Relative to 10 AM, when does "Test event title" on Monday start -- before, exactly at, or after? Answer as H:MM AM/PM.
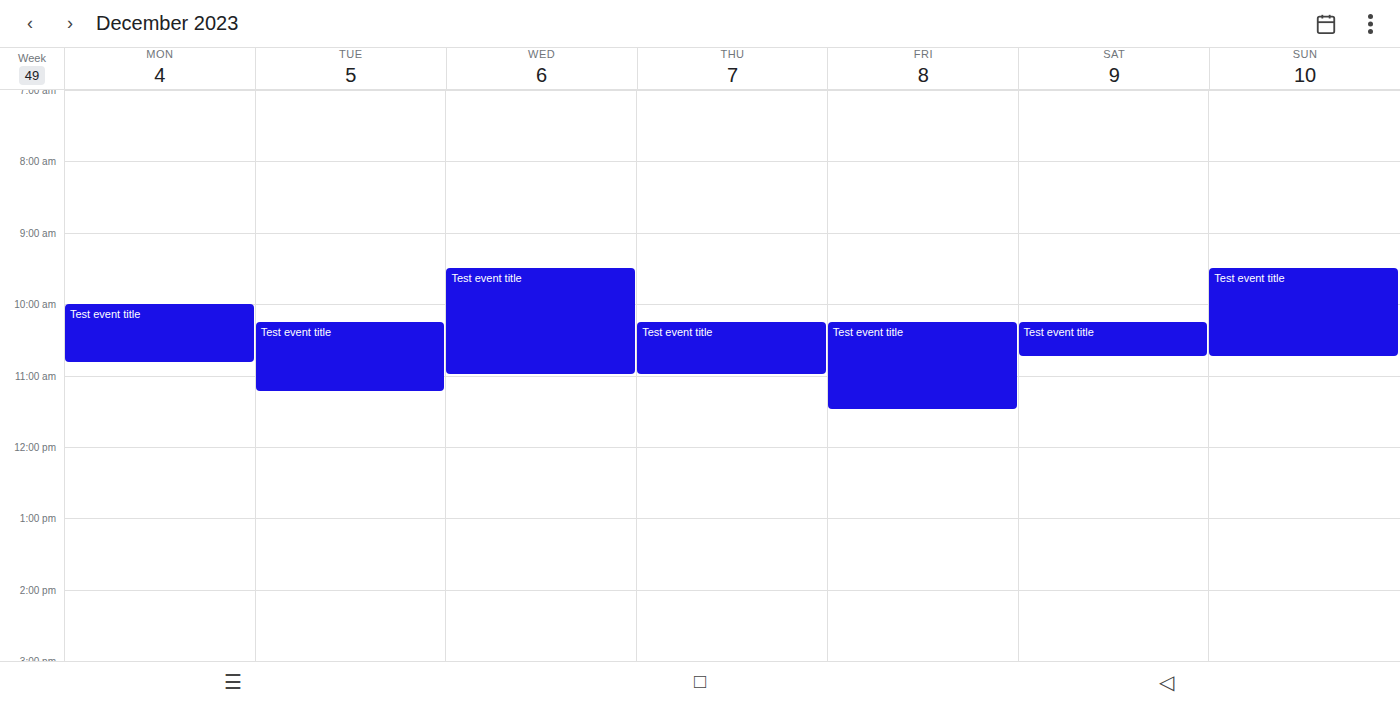
10:00 AM -- exactly at 10 AM, on the 10 AM line.